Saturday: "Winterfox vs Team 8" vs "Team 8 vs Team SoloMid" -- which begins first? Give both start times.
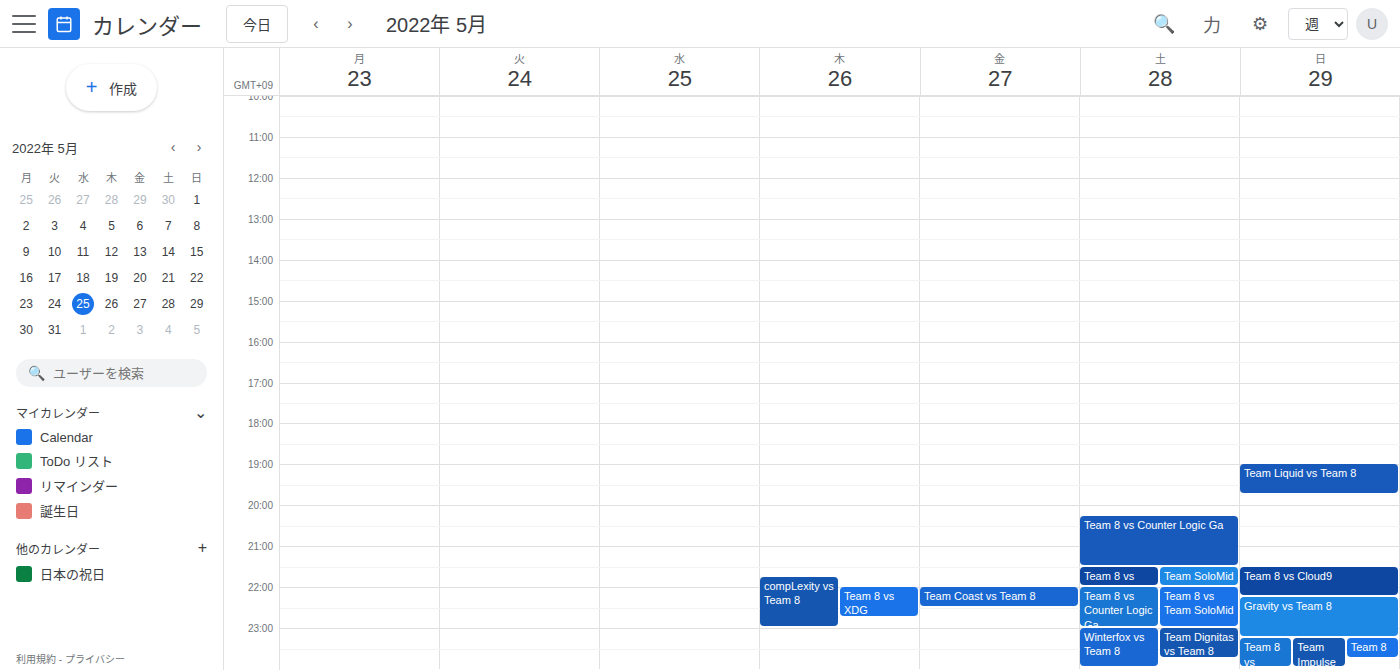
"Team 8 vs Team SoloMid" 10:00 PM; "Winterfox vs Team 8" 11:00 PM.